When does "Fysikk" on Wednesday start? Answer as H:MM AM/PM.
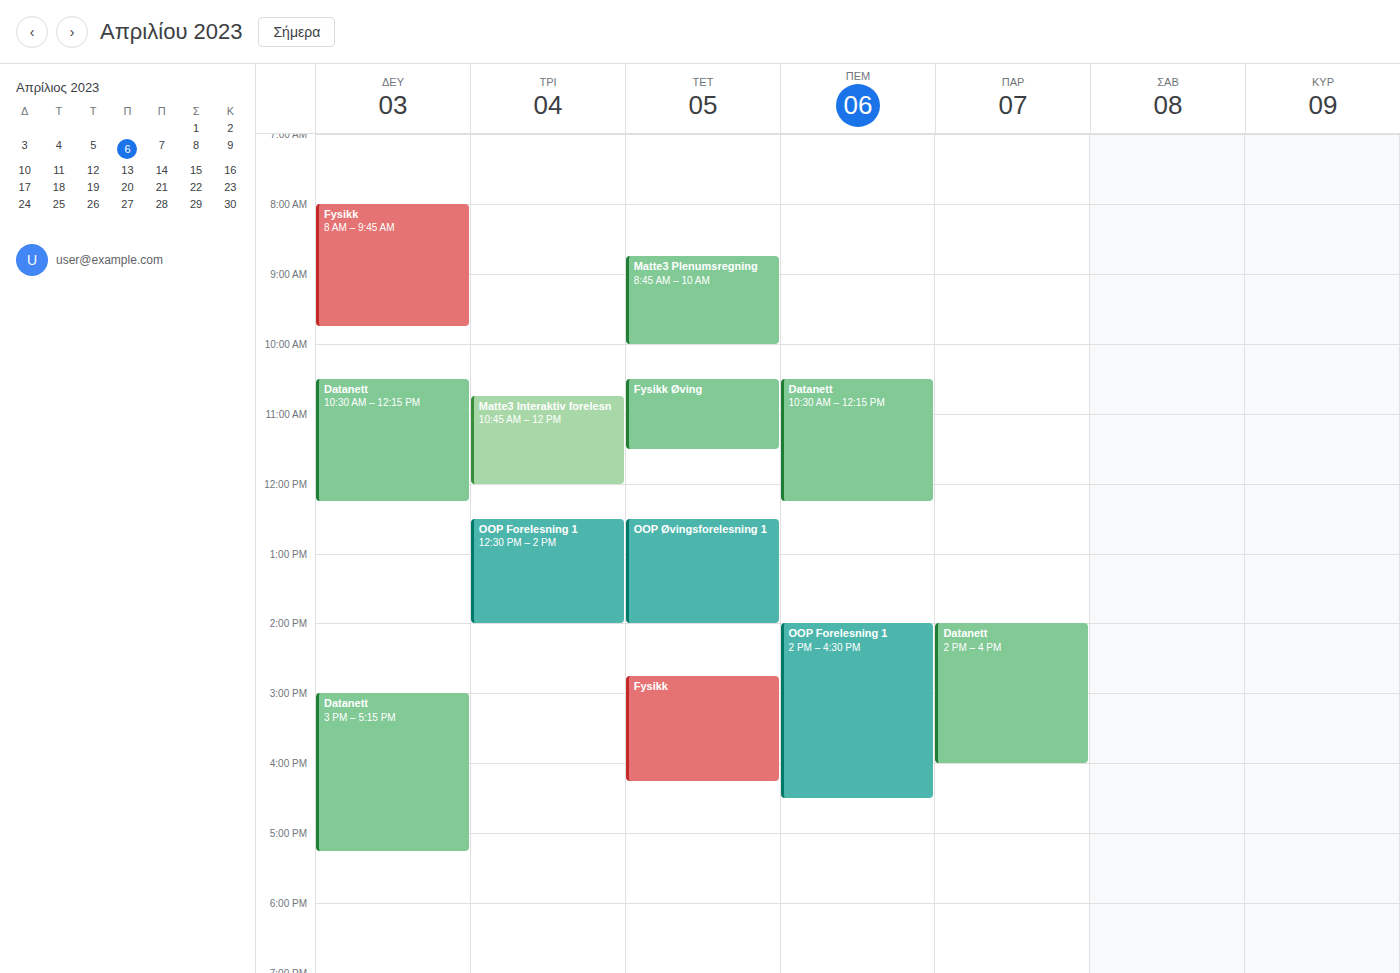
2:45 PM